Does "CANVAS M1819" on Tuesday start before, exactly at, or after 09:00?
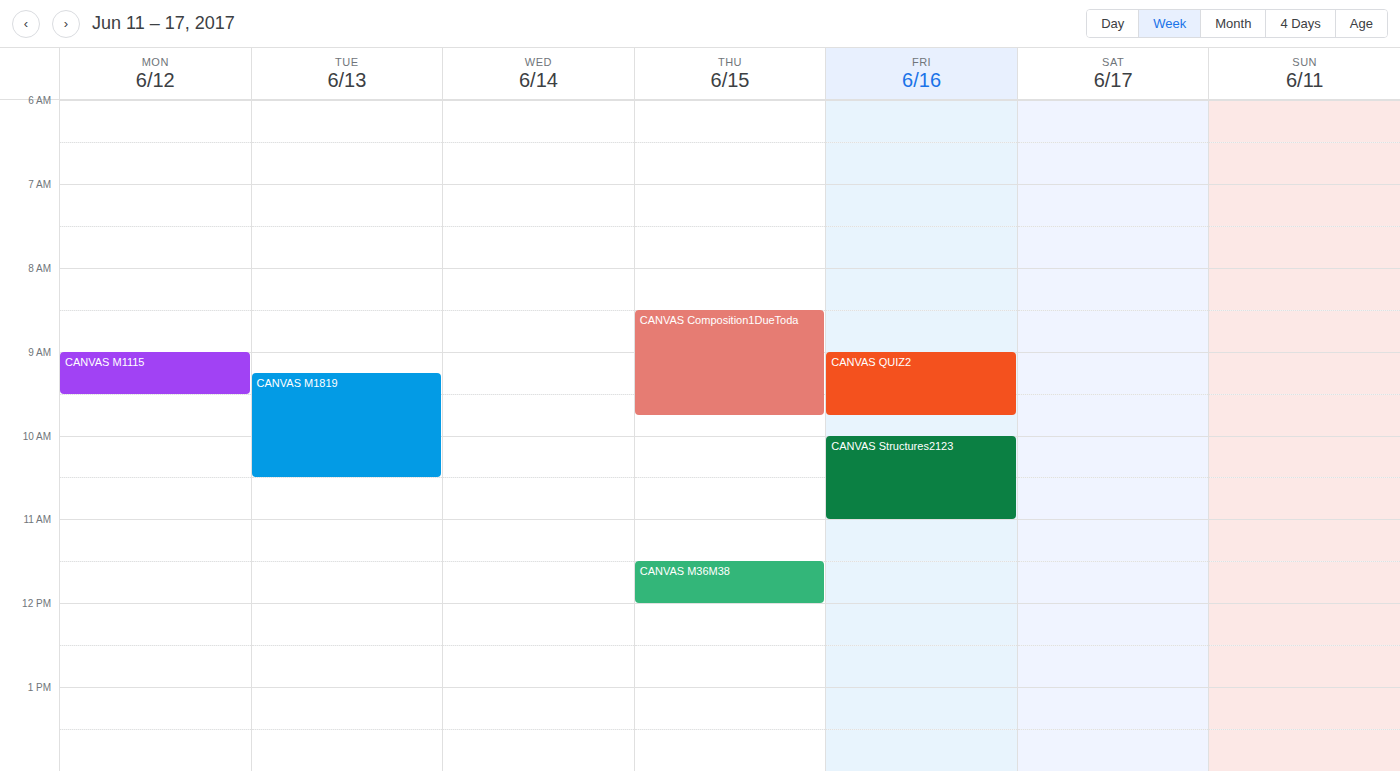
09:15 -- after 09:00, 15 minutes below the 09:00 line.